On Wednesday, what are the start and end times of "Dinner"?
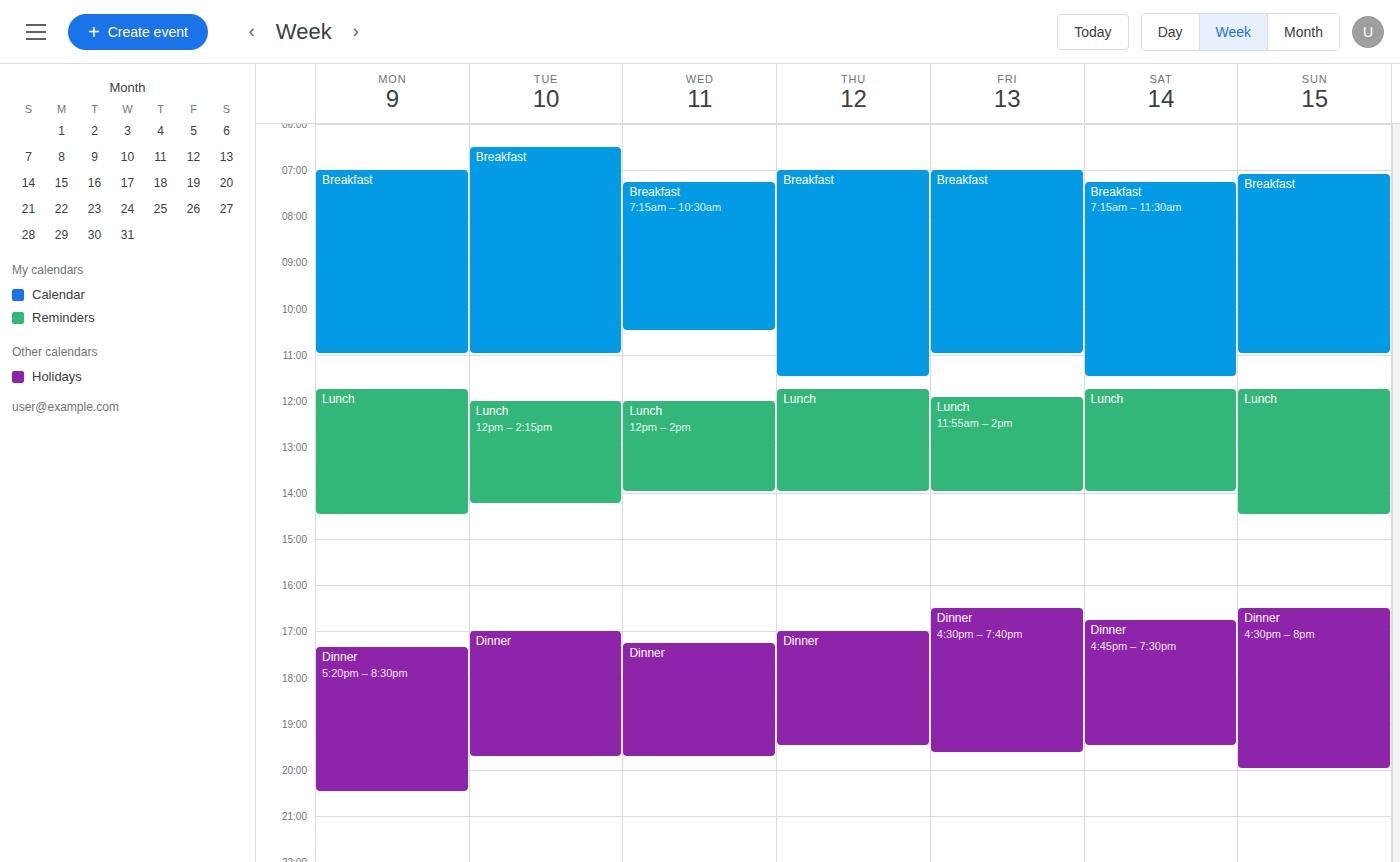
5:15 PM to 7:45 PM